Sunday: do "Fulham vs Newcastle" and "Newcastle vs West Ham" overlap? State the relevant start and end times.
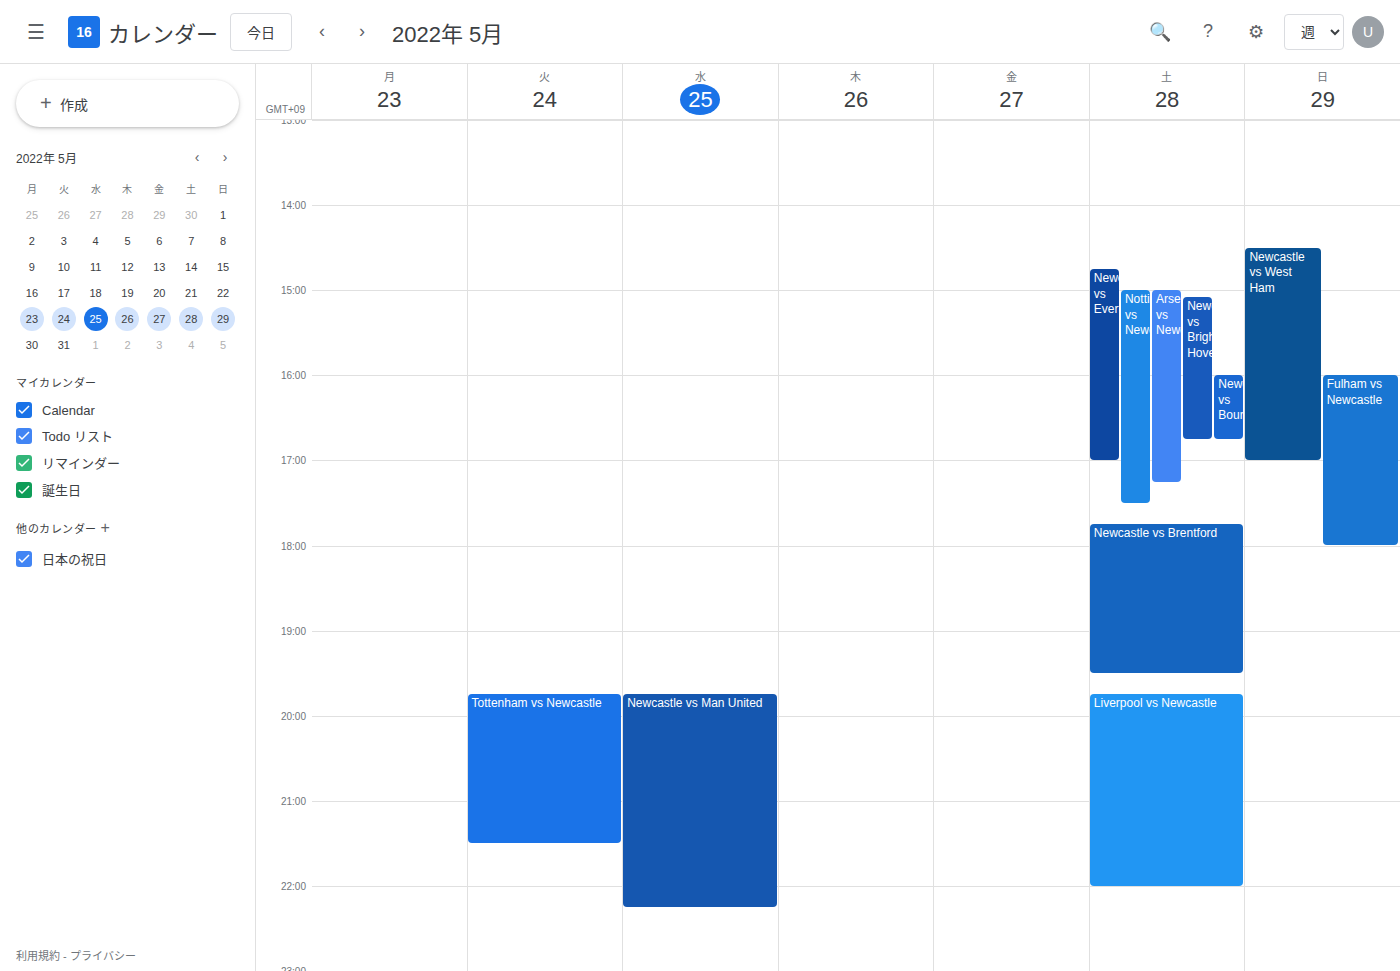
"Fulham vs Newcastle" starts at 4:00 PM, before "Newcastle vs West Ham" ends at 5:00 PM -- they overlap.